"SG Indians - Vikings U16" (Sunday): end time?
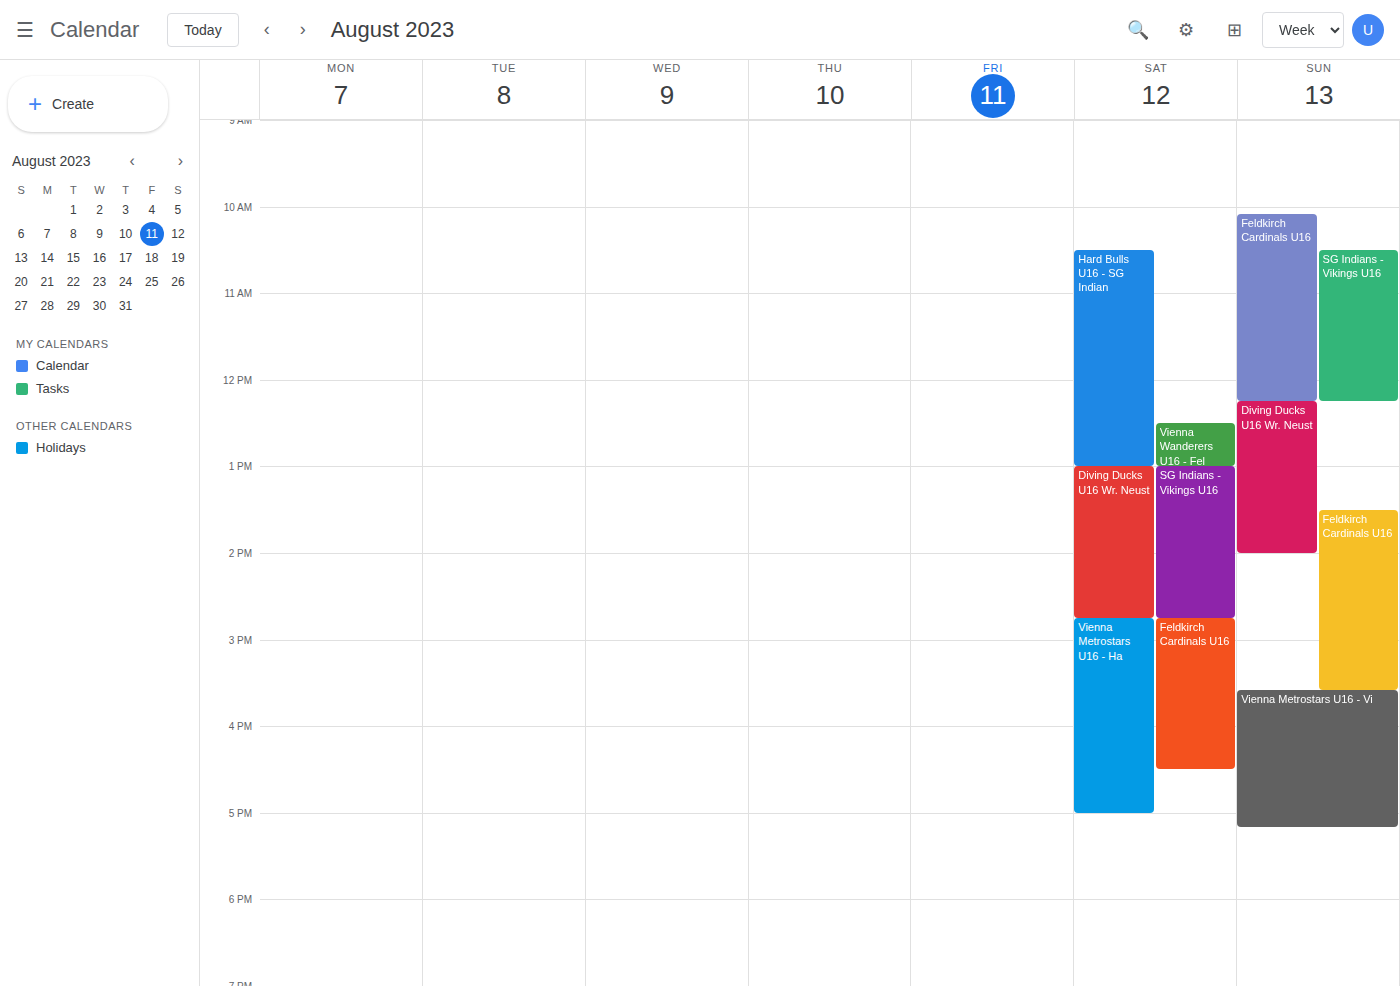
12:15 PM